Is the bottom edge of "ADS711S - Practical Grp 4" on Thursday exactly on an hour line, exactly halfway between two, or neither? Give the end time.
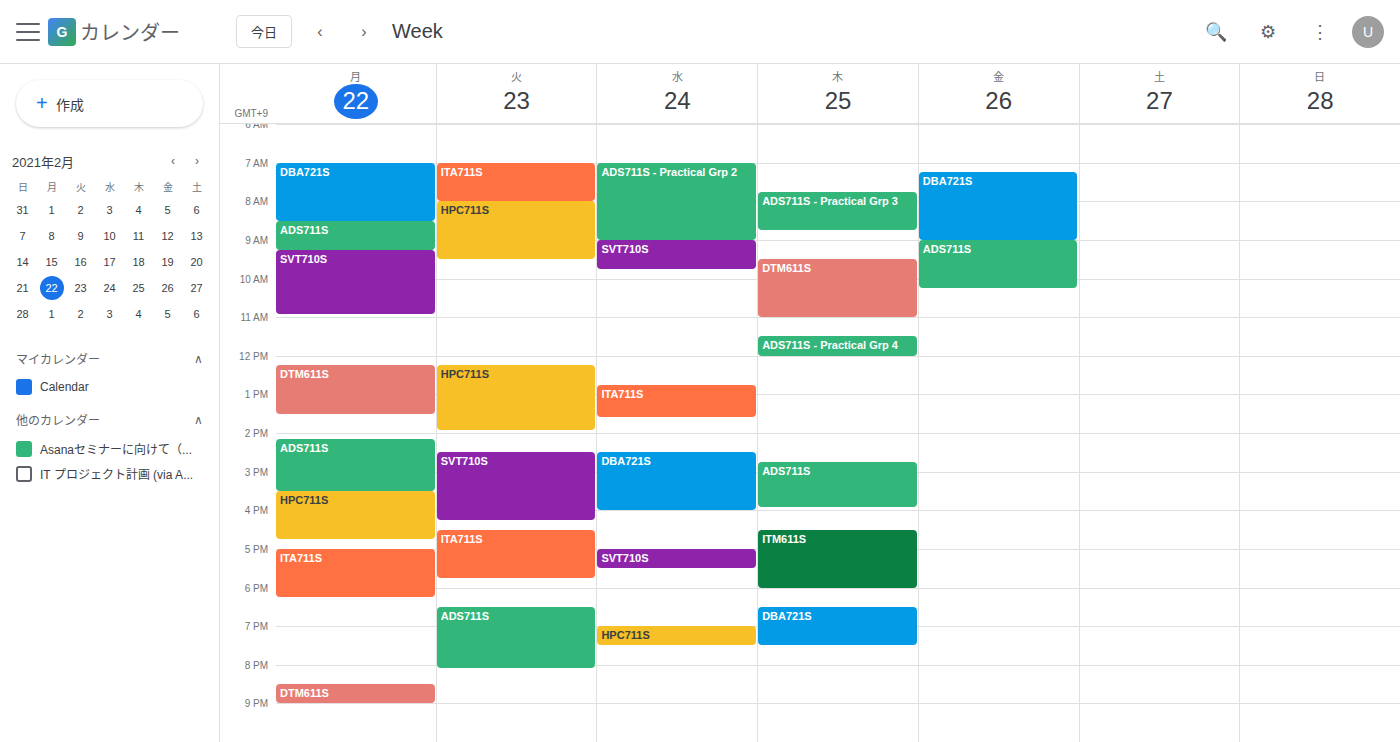
12:00 PM -- exactly on the 12 PM line.